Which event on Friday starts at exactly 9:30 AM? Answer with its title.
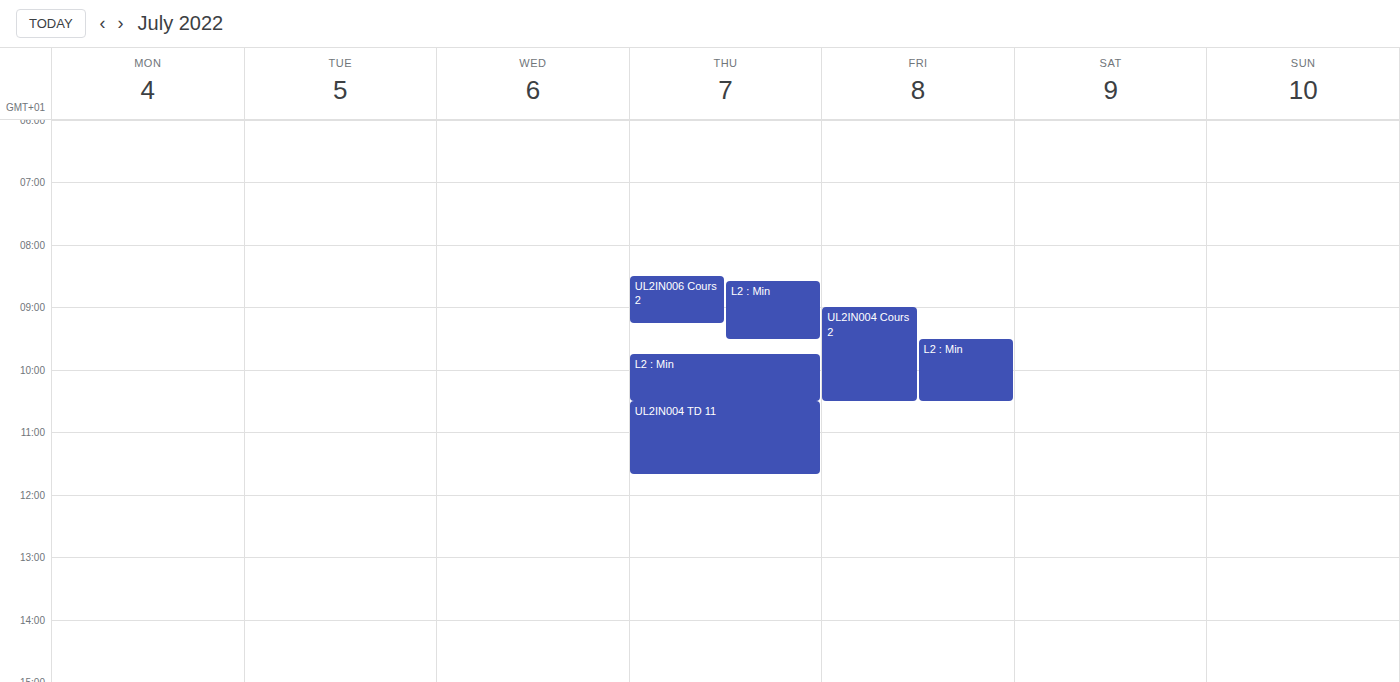
"L2 : Min"